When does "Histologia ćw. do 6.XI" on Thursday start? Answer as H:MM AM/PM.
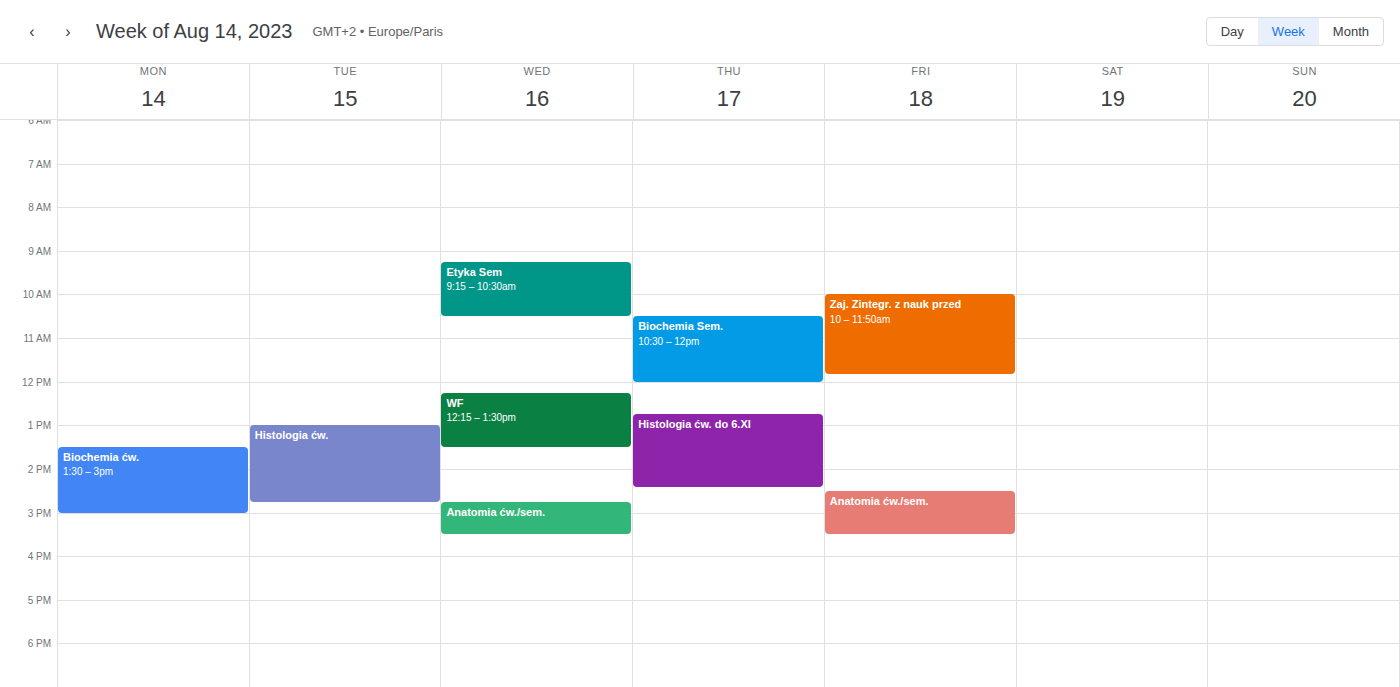
12:45 PM